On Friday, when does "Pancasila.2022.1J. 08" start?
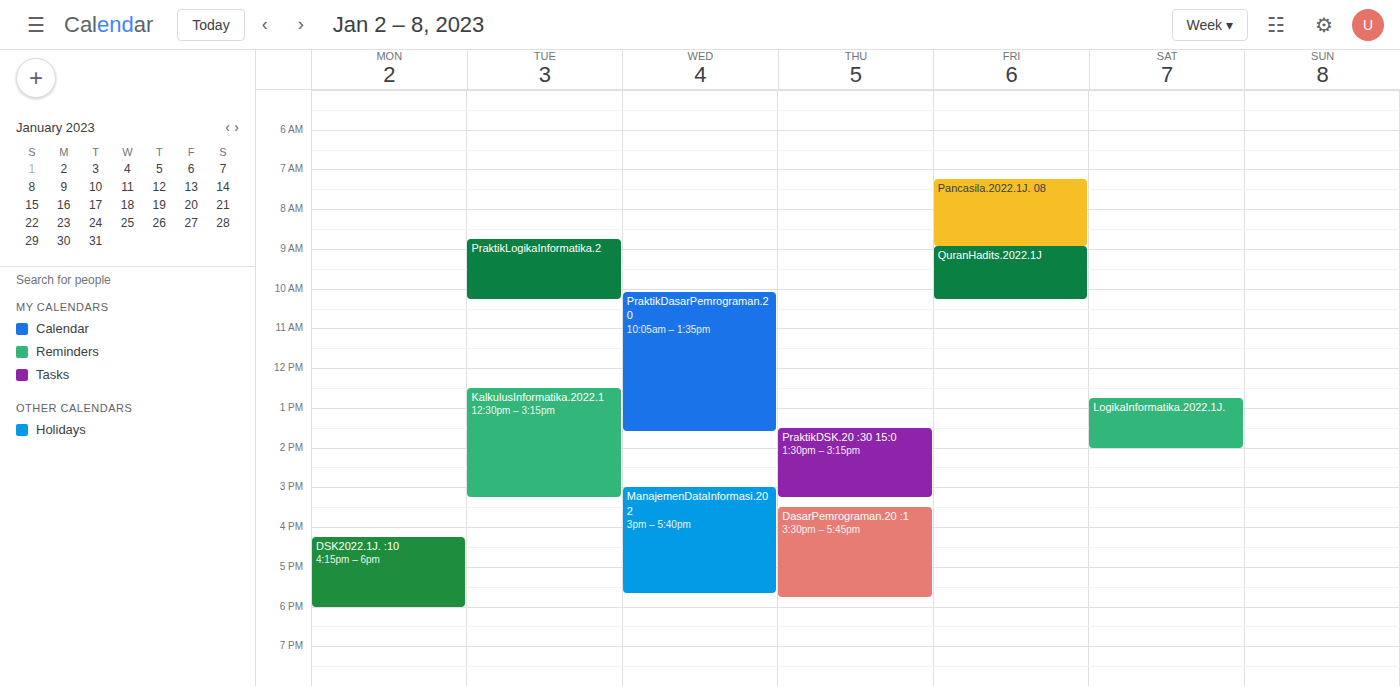
7:15 AM